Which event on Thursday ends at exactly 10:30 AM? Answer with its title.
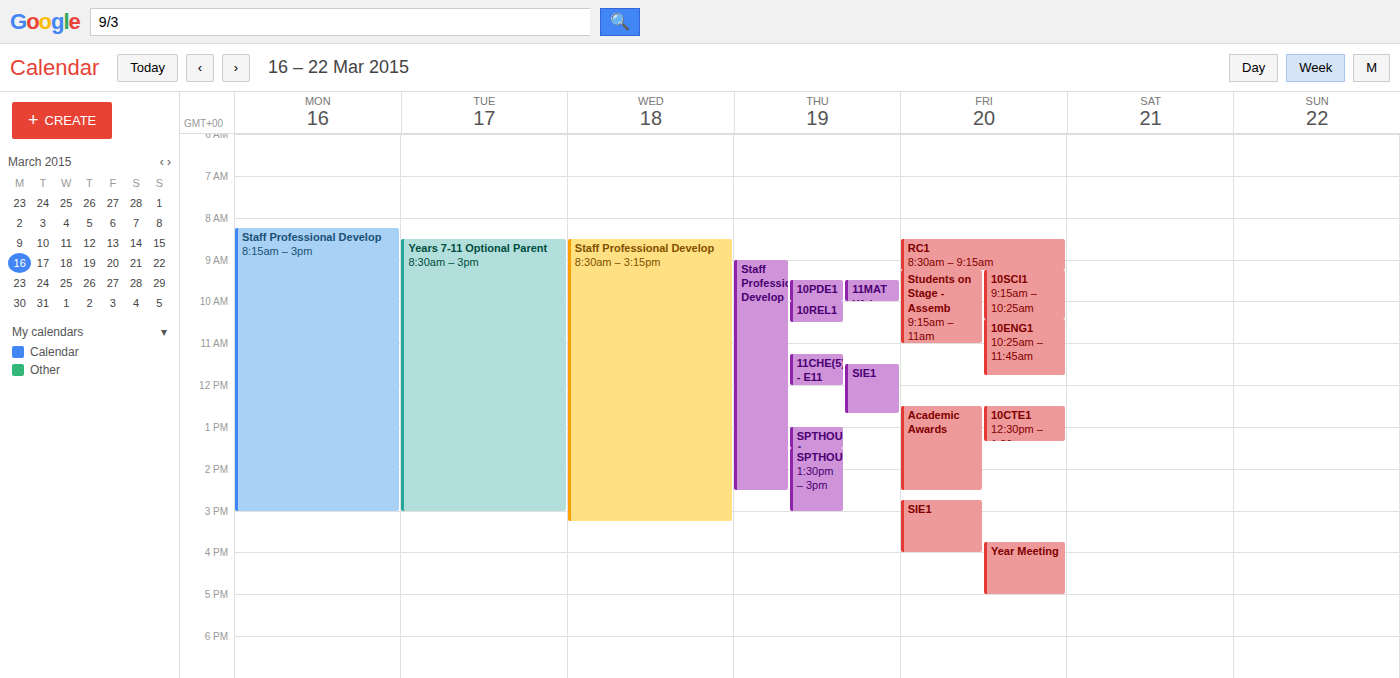
"10REL1"